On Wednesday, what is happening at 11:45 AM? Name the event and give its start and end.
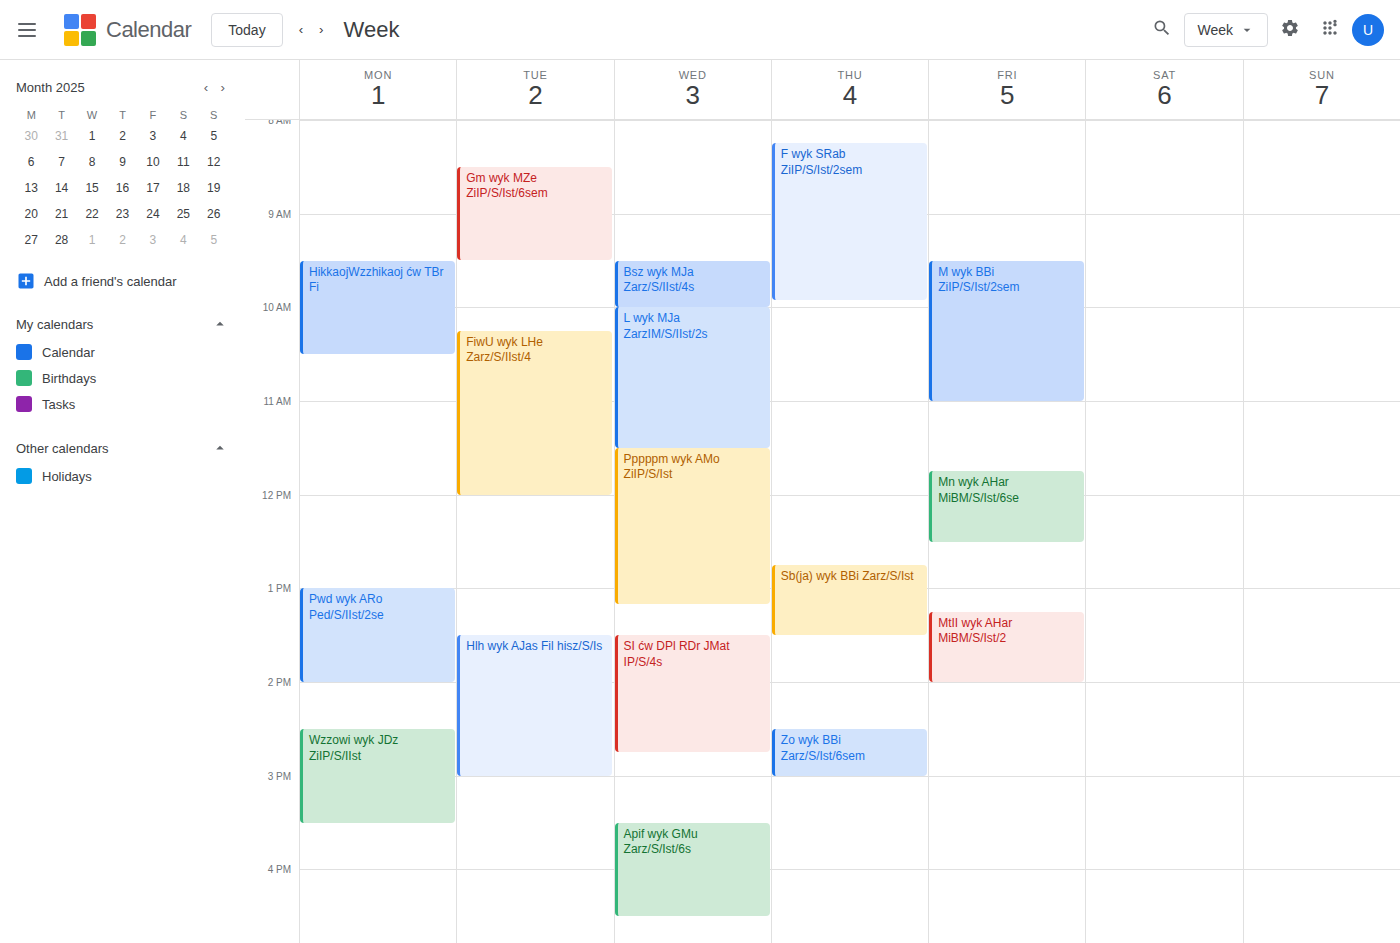
"Pppppm wyk AMo ZiIP/S/Ist", 11:30 AM to 1:10 PM